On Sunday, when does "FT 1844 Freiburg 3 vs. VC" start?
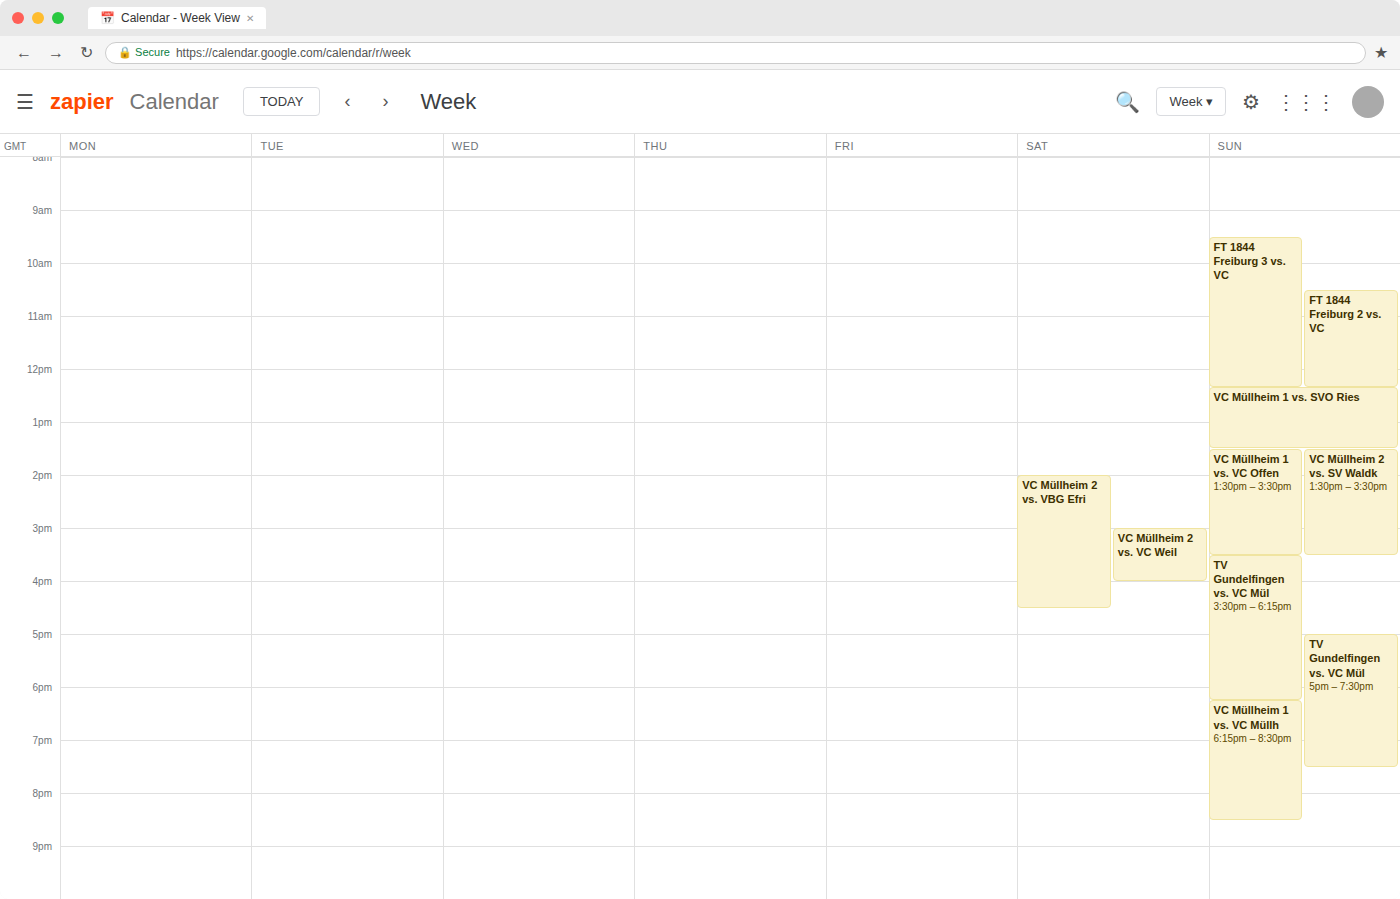
9:30 AM